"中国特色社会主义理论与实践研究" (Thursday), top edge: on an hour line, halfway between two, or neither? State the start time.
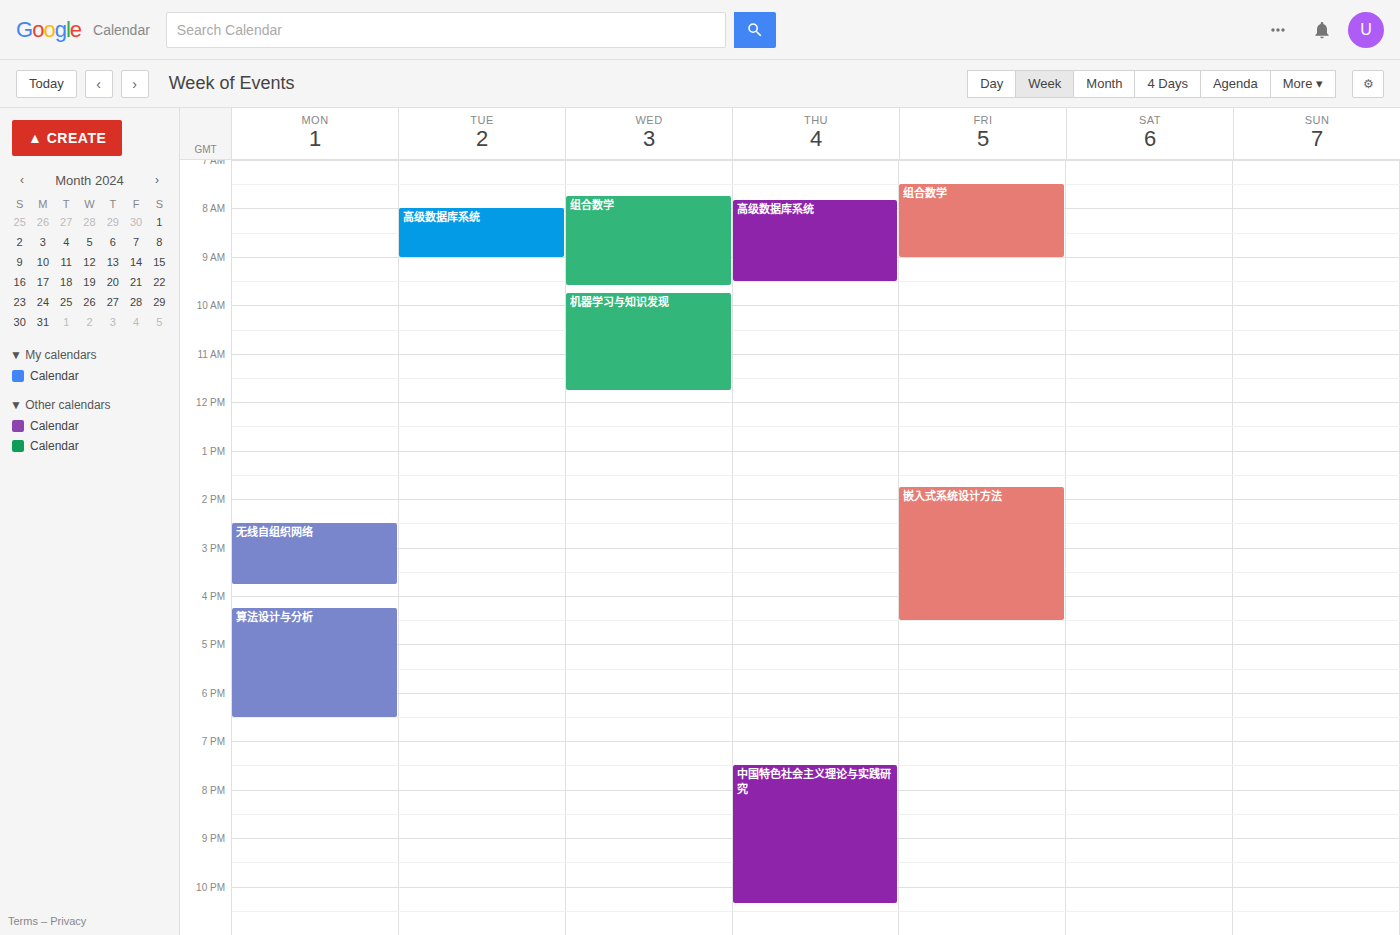
7:30 PM -- halfway between the 7 PM and 8 PM lines.